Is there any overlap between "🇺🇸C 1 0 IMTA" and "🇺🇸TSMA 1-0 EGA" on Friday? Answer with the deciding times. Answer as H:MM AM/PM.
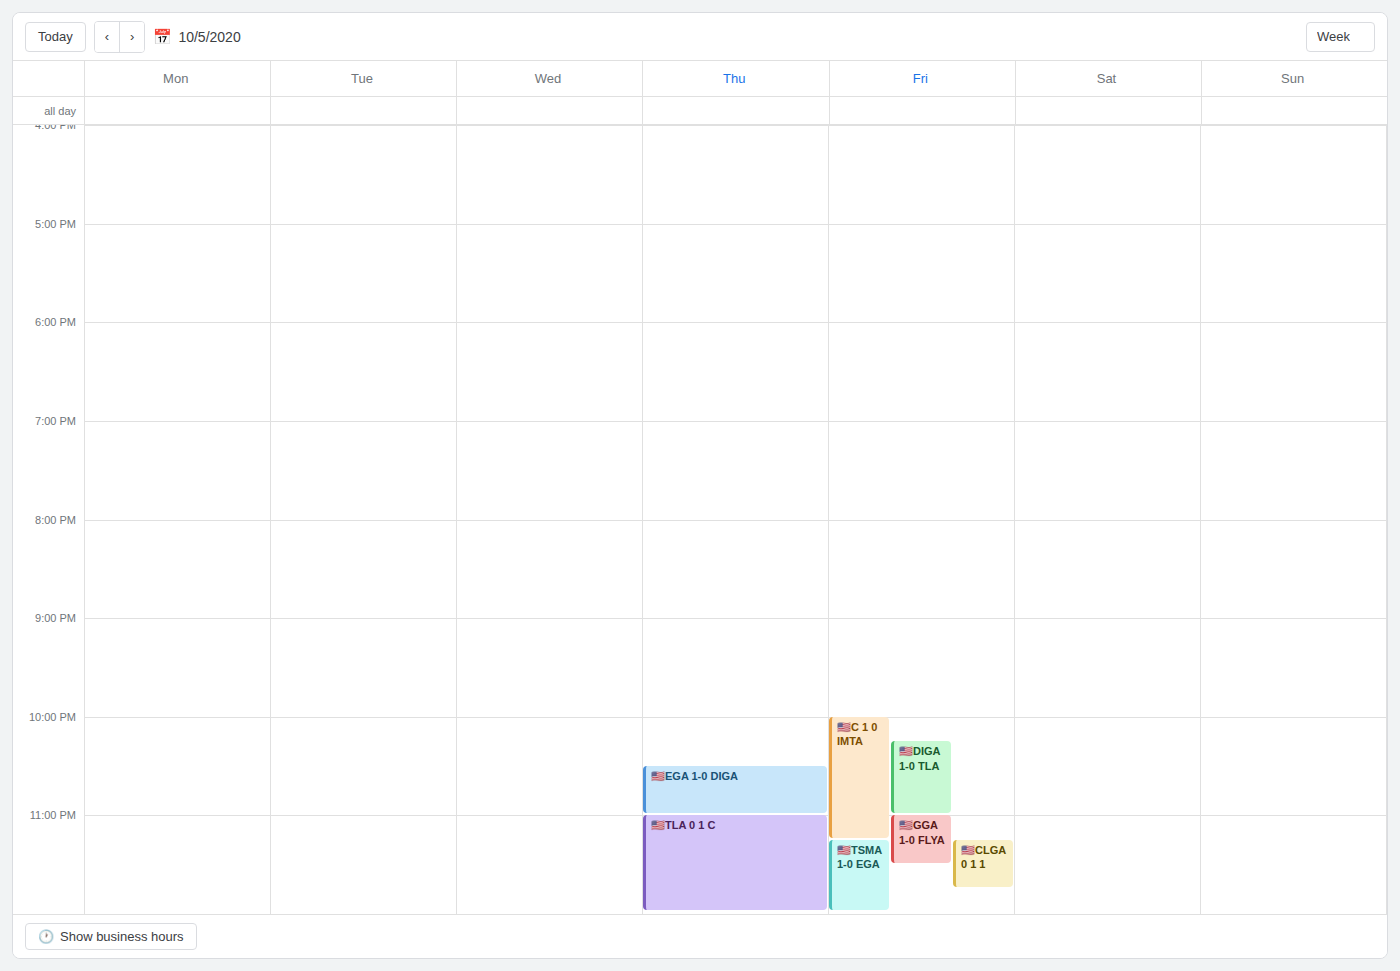
"🇺🇸C 1 0 IMTA" ends at 11:15 PM, exactly when "🇺🇸TSMA 1-0 EGA" starts -- they touch but do not overlap.